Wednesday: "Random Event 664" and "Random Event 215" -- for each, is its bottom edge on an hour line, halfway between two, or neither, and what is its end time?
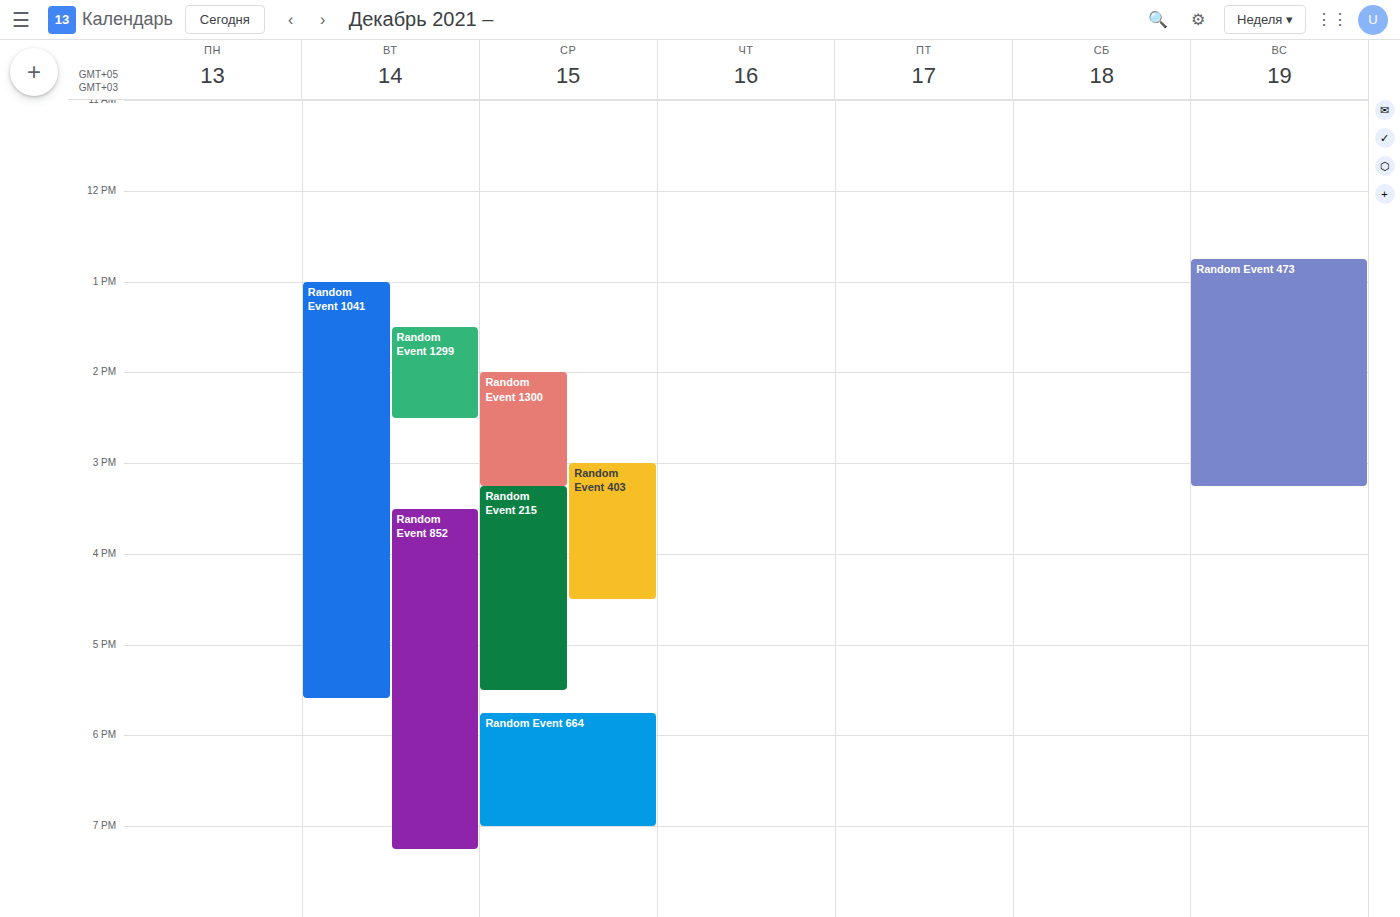
"Random Event 664": 7:00 PM, exactly on the 7 PM line. "Random Event 215": 5:30 PM, halfway between the 5 PM and 6 PM lines.